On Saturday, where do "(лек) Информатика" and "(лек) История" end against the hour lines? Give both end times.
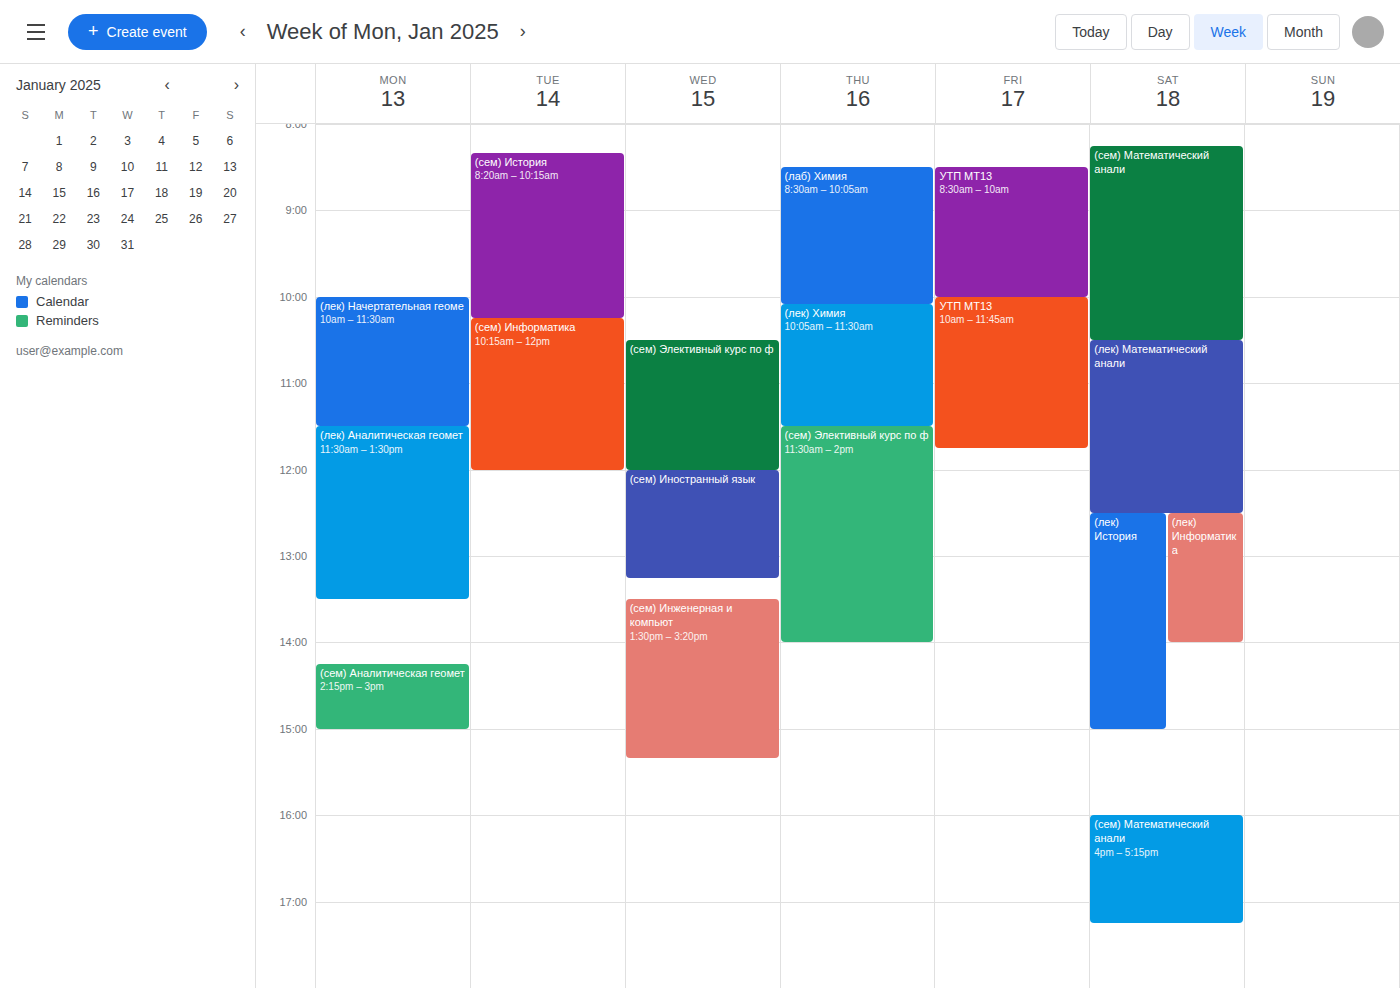
"(лек) Информатика": 2:00 PM, exactly on the 2 PM line. "(лек) История": 3:00 PM, exactly on the 3 PM line.